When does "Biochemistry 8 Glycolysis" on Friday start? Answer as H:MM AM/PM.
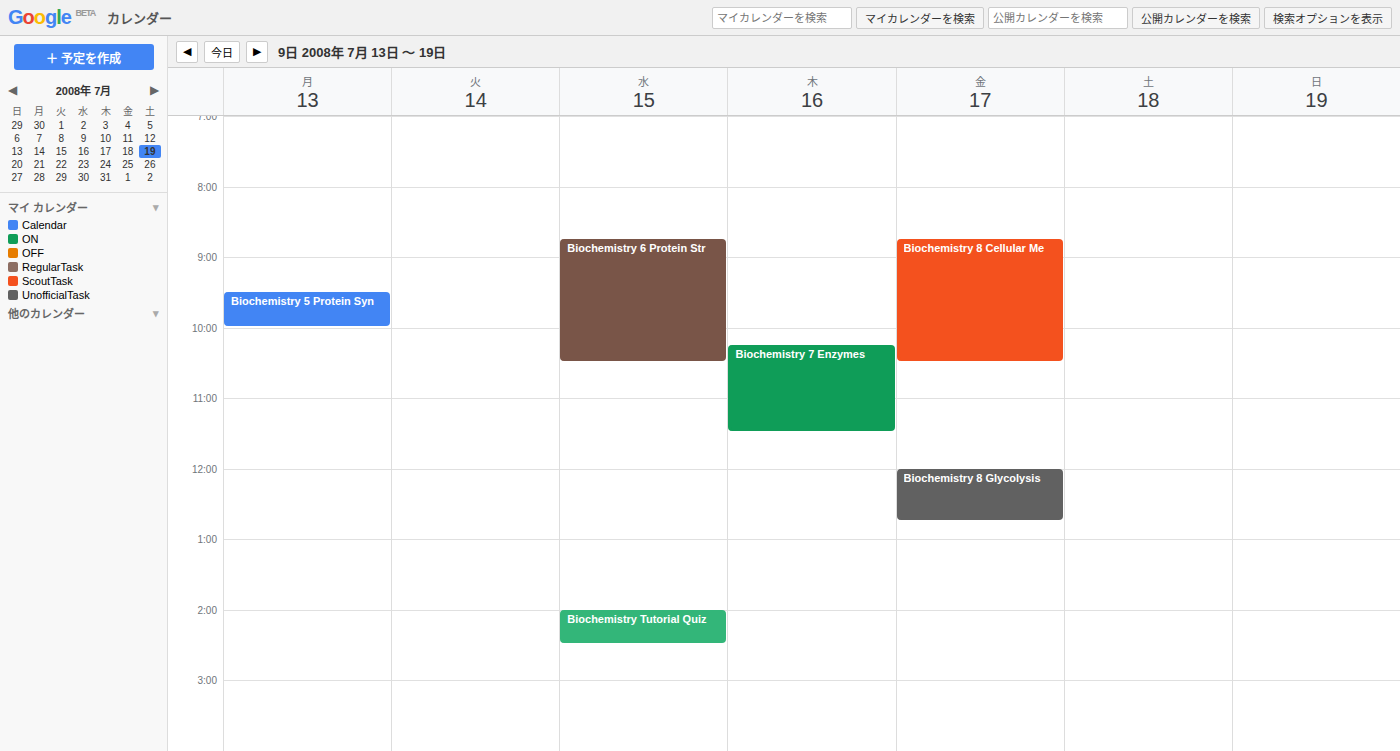
12:00 PM